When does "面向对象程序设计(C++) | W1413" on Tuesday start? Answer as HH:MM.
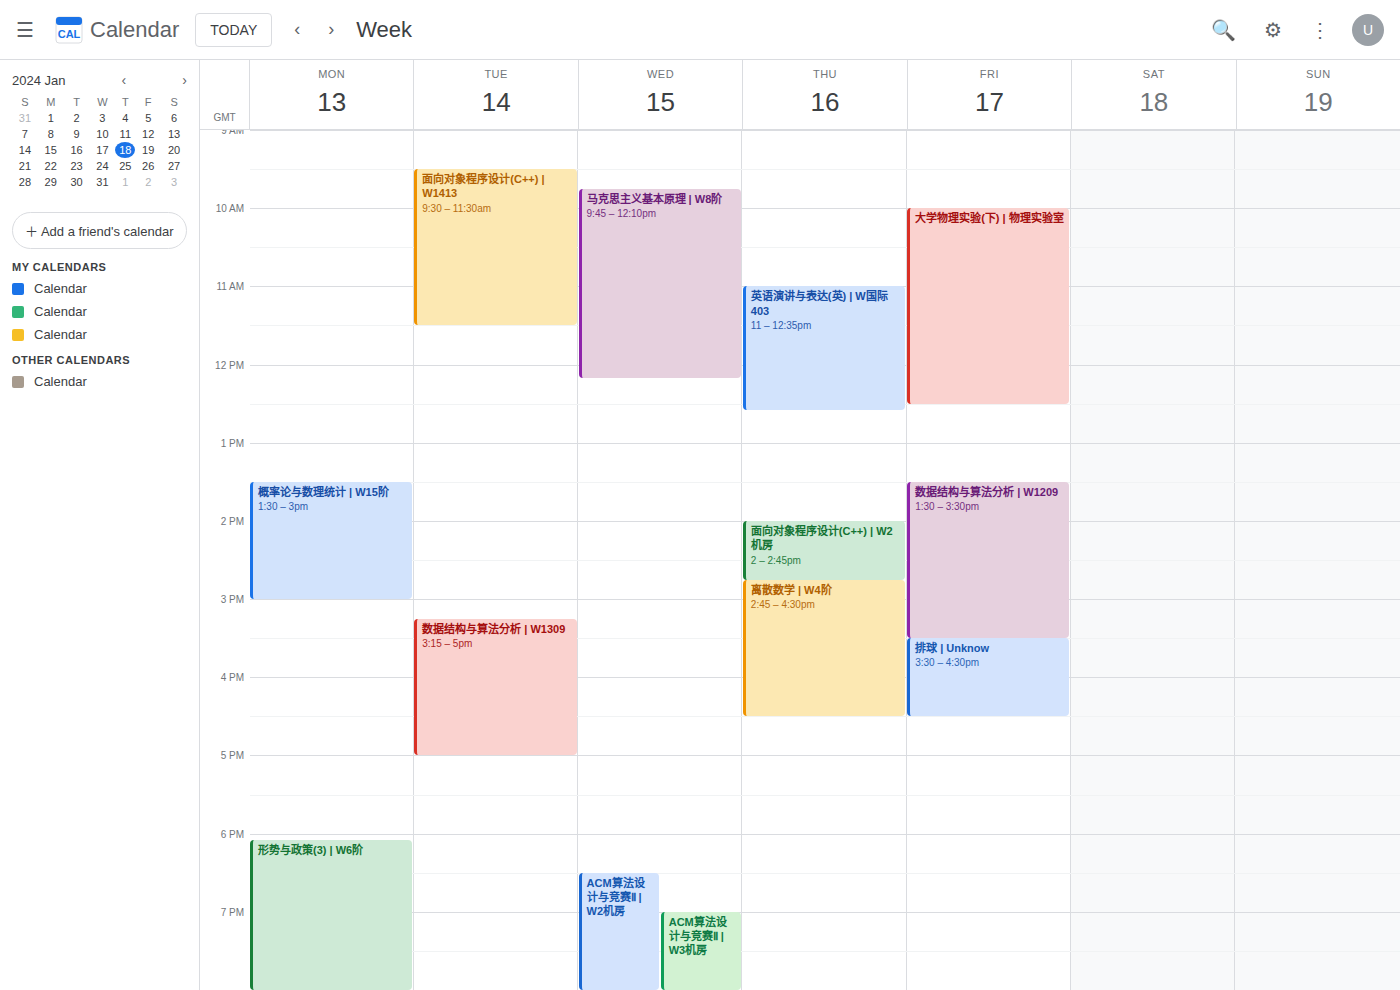
09:30